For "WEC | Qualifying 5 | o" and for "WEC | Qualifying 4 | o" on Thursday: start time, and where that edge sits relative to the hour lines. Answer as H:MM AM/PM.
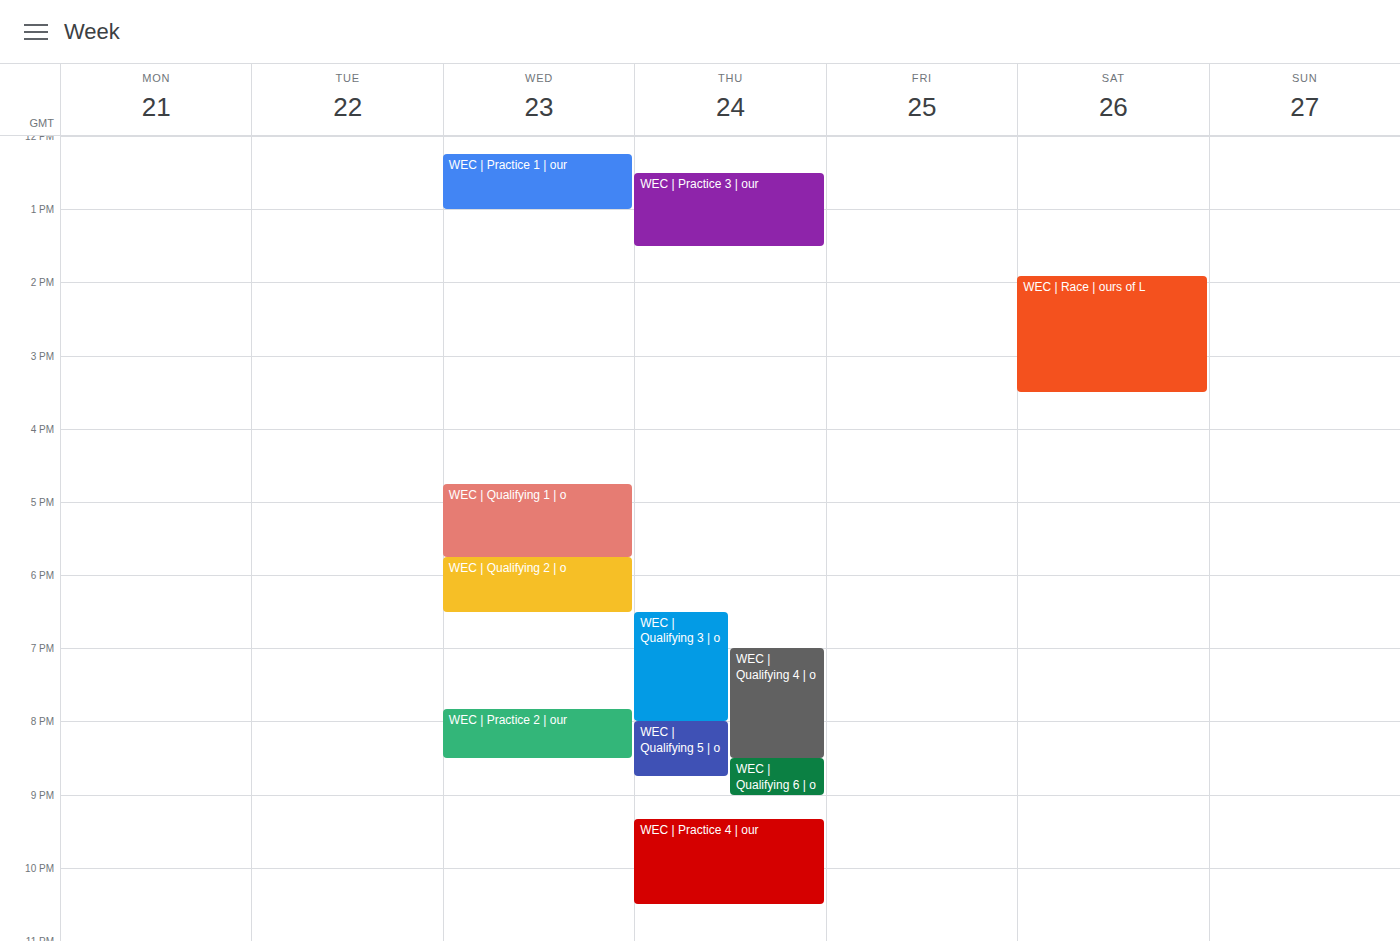
"WEC | Qualifying 5 | o": 8:00 PM, exactly on the 8 PM line. "WEC | Qualifying 4 | o": 7:00 PM, exactly on the 7 PM line.